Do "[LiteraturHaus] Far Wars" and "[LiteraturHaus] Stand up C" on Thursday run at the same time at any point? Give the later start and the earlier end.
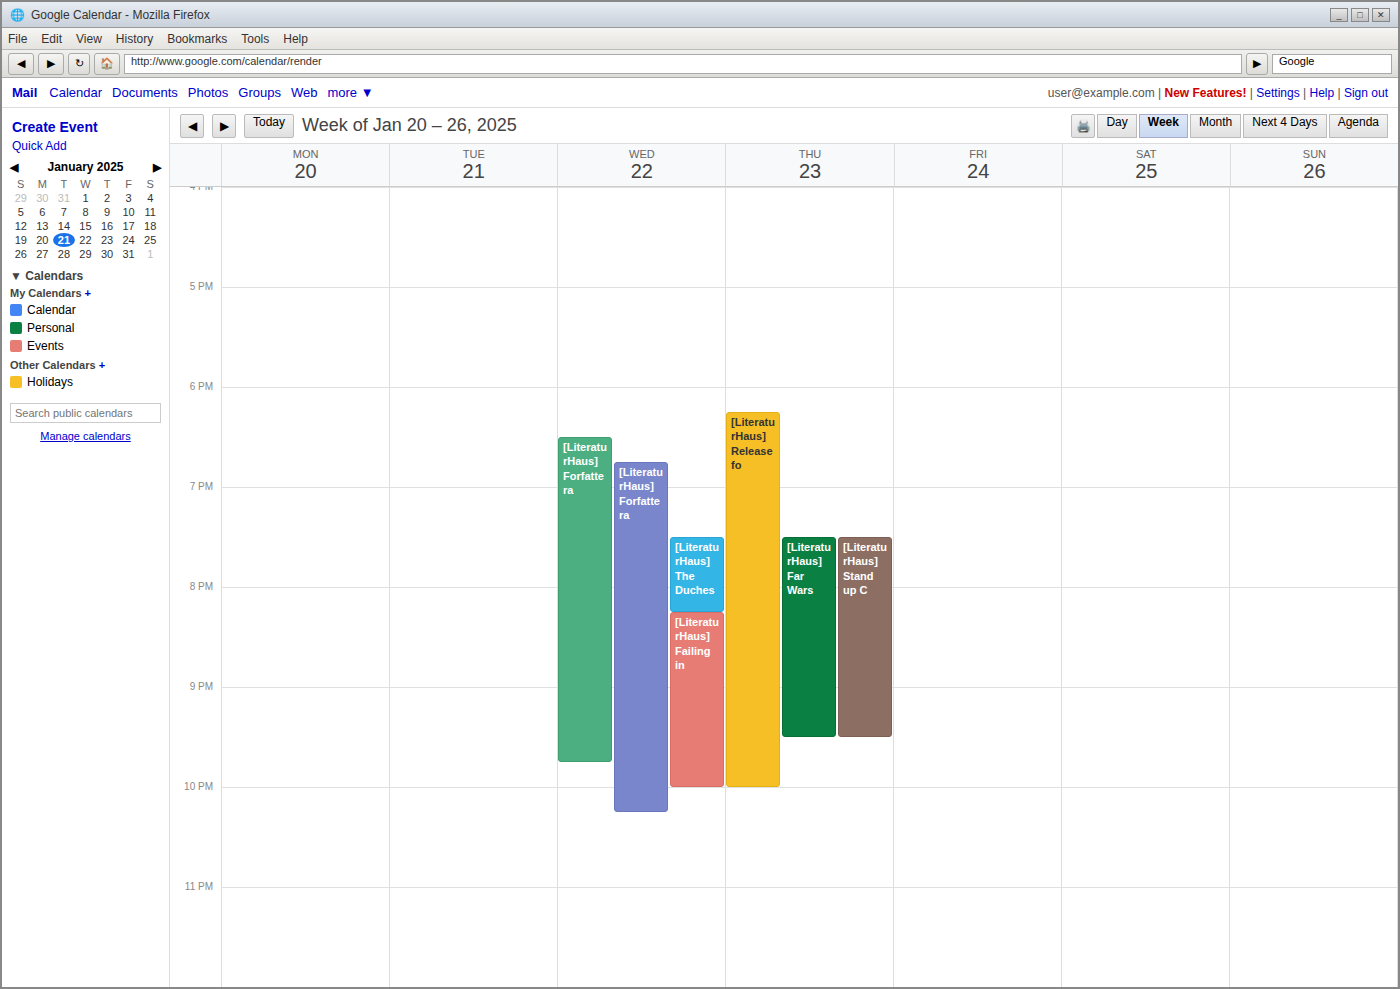
"[LiteraturHaus] Far Wars" runs 19:30 to 21:30, inside "[LiteraturHaus] Stand up C" -- they overlap.